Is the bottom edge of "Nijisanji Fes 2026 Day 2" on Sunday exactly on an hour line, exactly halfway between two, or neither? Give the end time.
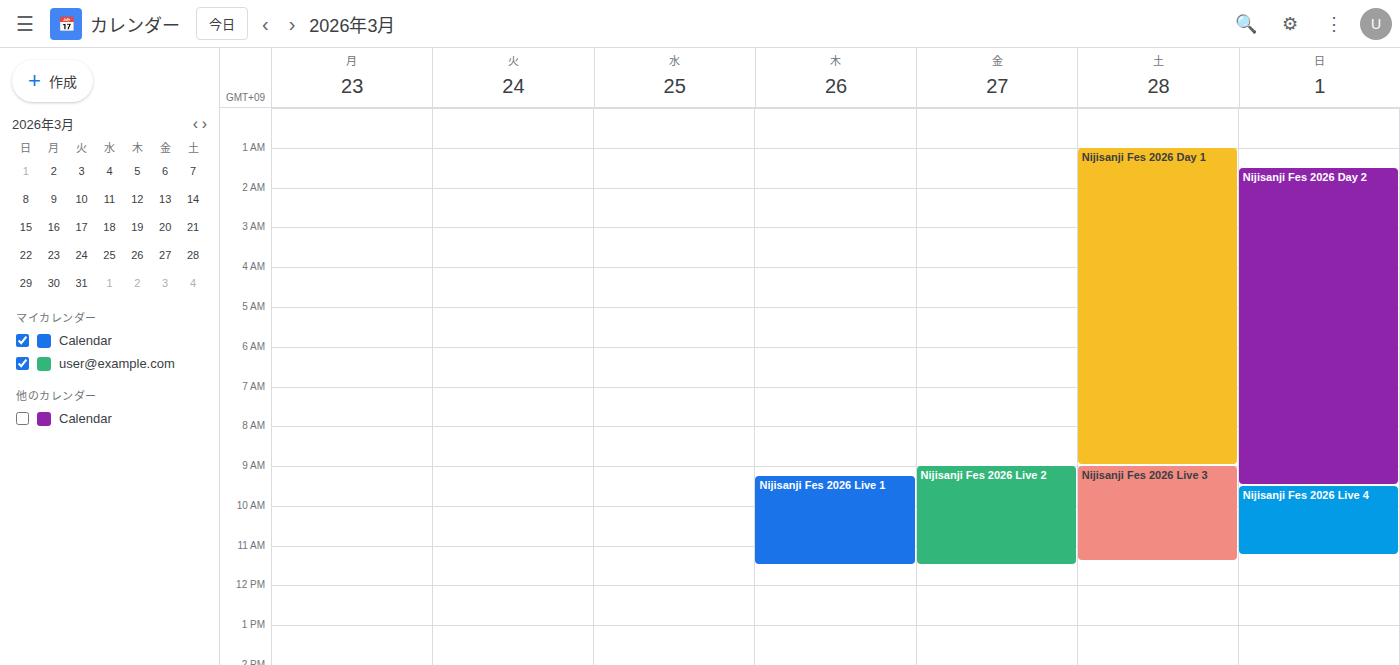
9:30 AM -- halfway between the 9 AM and 10 AM lines.